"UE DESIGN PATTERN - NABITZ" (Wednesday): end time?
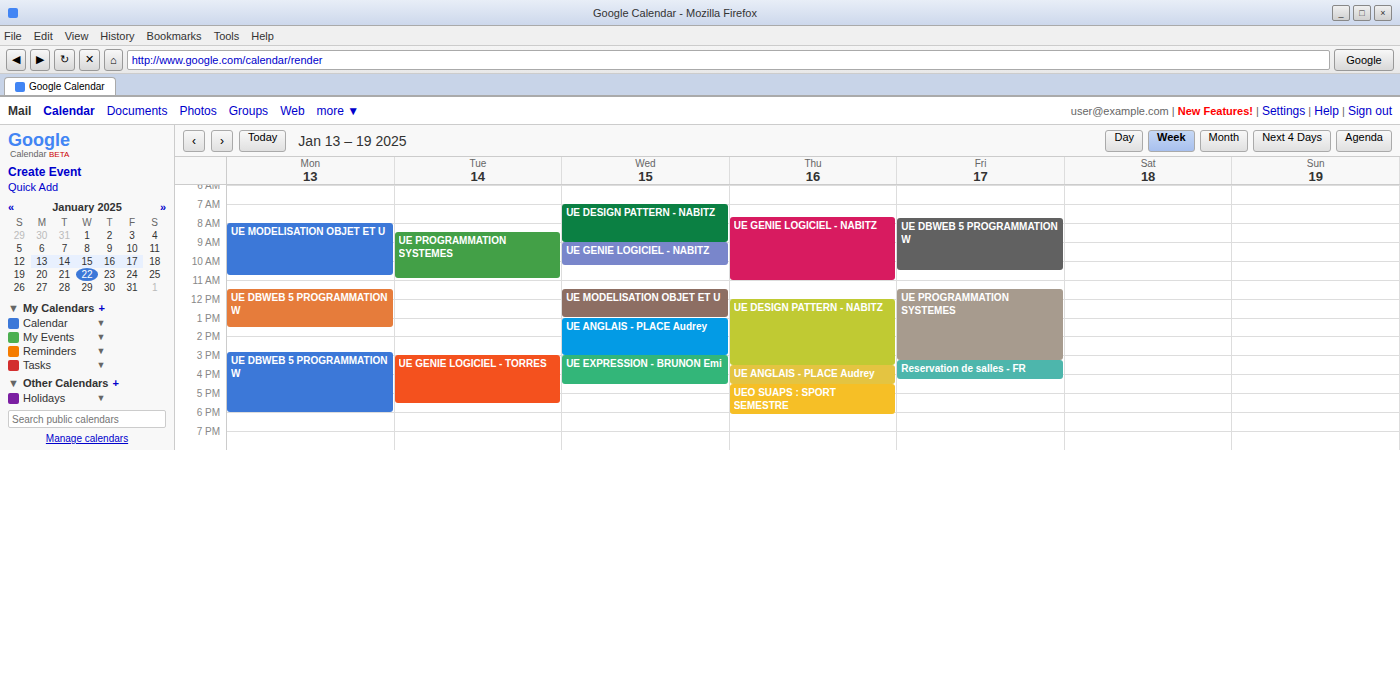
9:00 AM